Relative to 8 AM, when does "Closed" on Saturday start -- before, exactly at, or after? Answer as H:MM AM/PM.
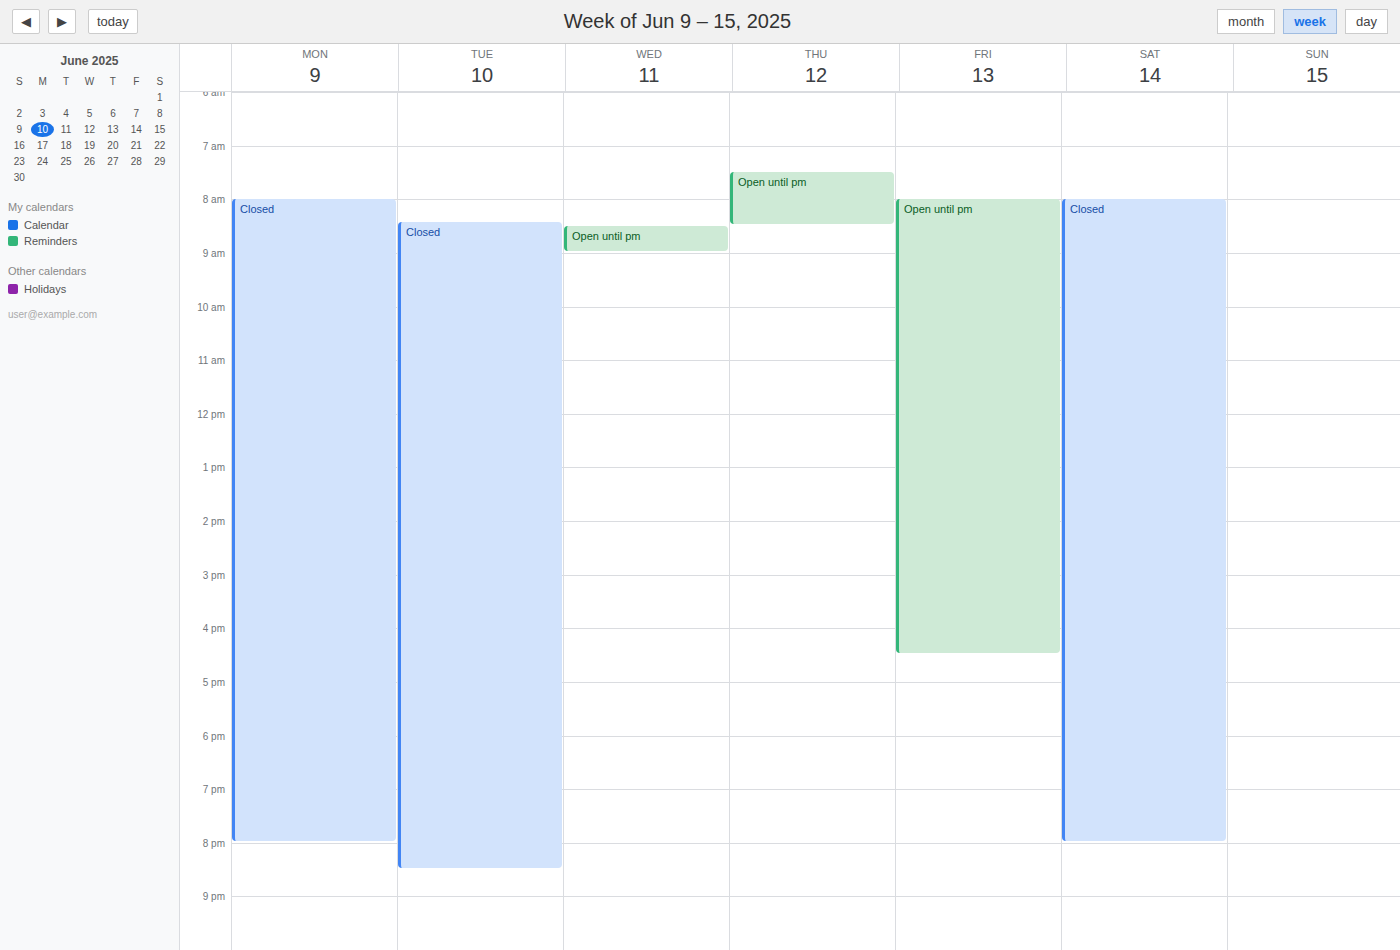
8:00 AM -- exactly at 8 AM, on the 8 AM line.